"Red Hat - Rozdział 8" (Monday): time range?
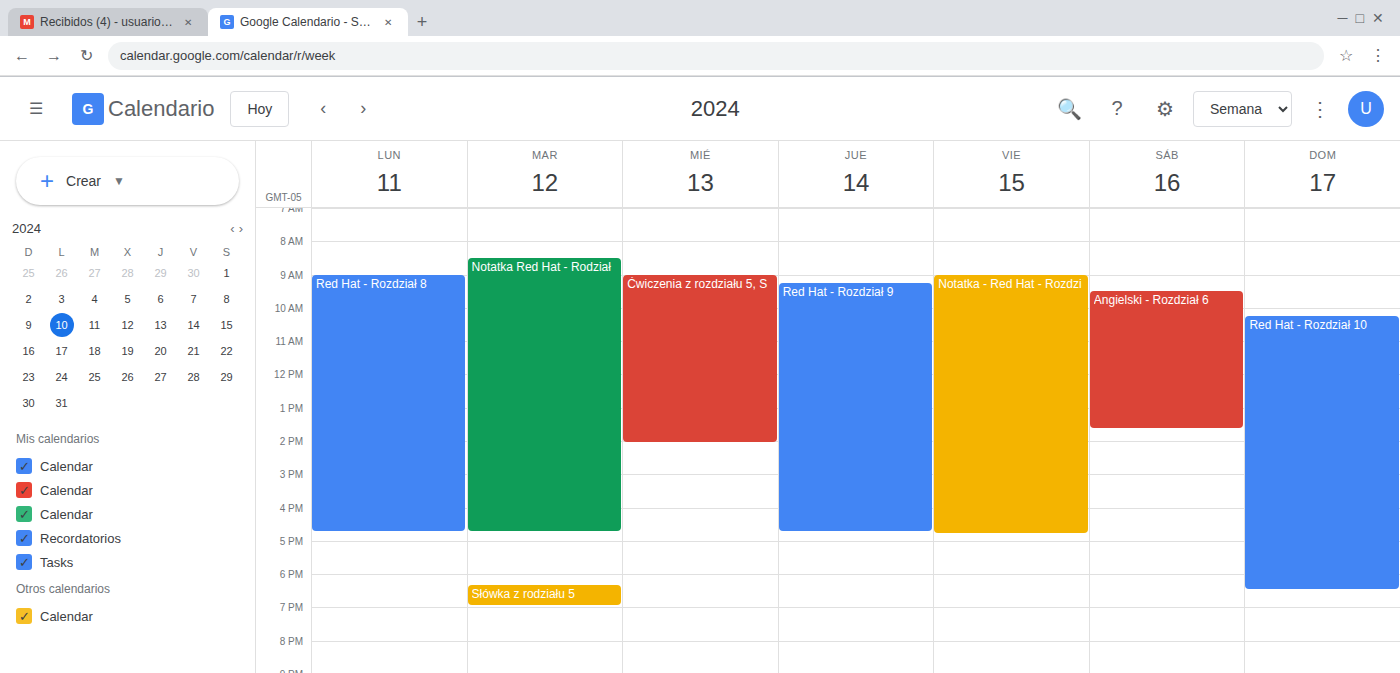
9:00 AM to 4:45 PM